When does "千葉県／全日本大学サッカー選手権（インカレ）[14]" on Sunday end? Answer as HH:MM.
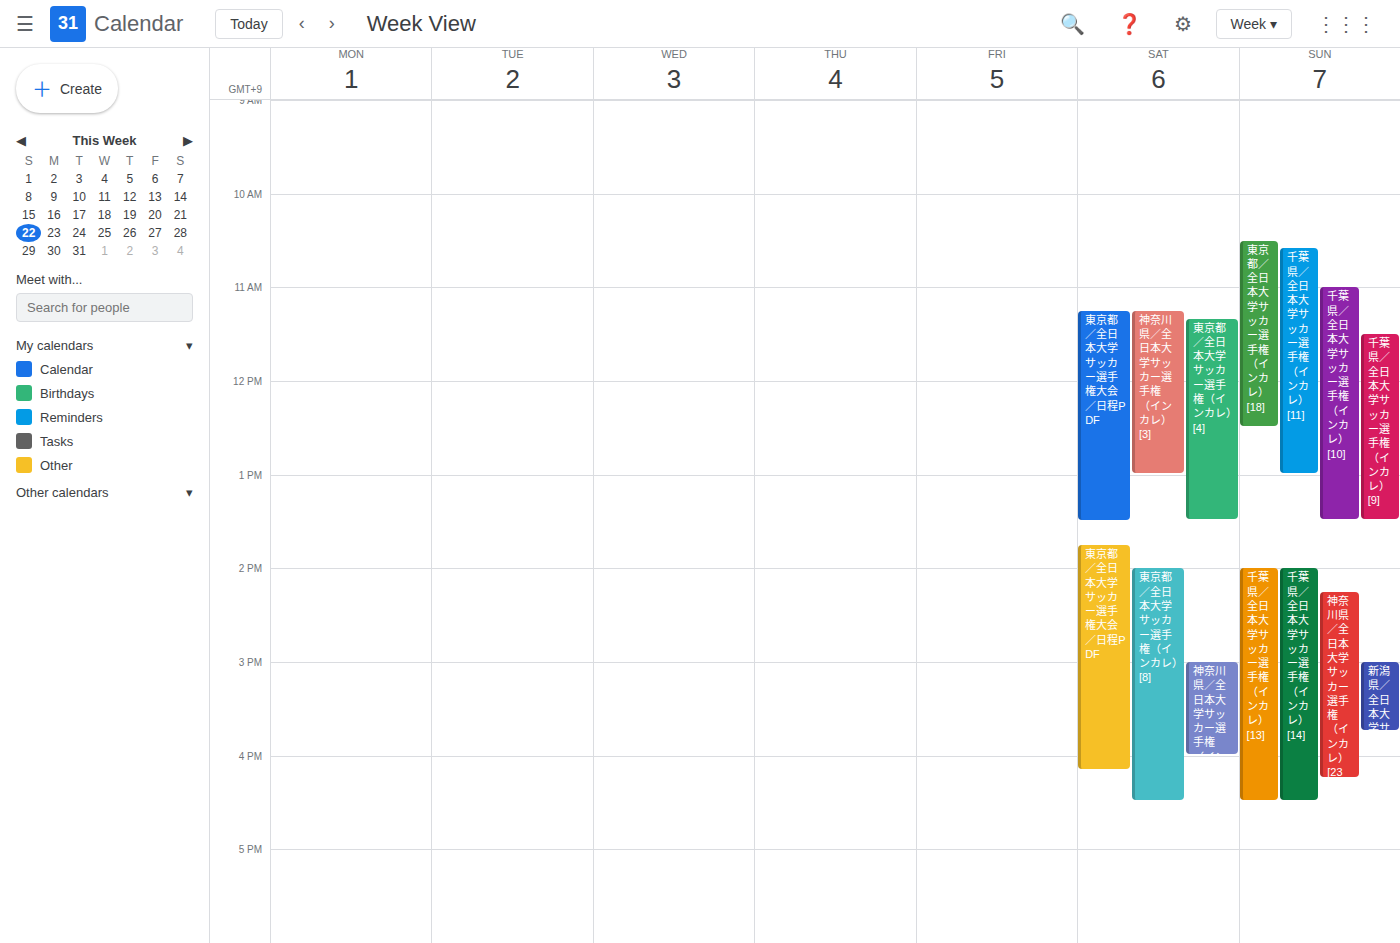
16:30